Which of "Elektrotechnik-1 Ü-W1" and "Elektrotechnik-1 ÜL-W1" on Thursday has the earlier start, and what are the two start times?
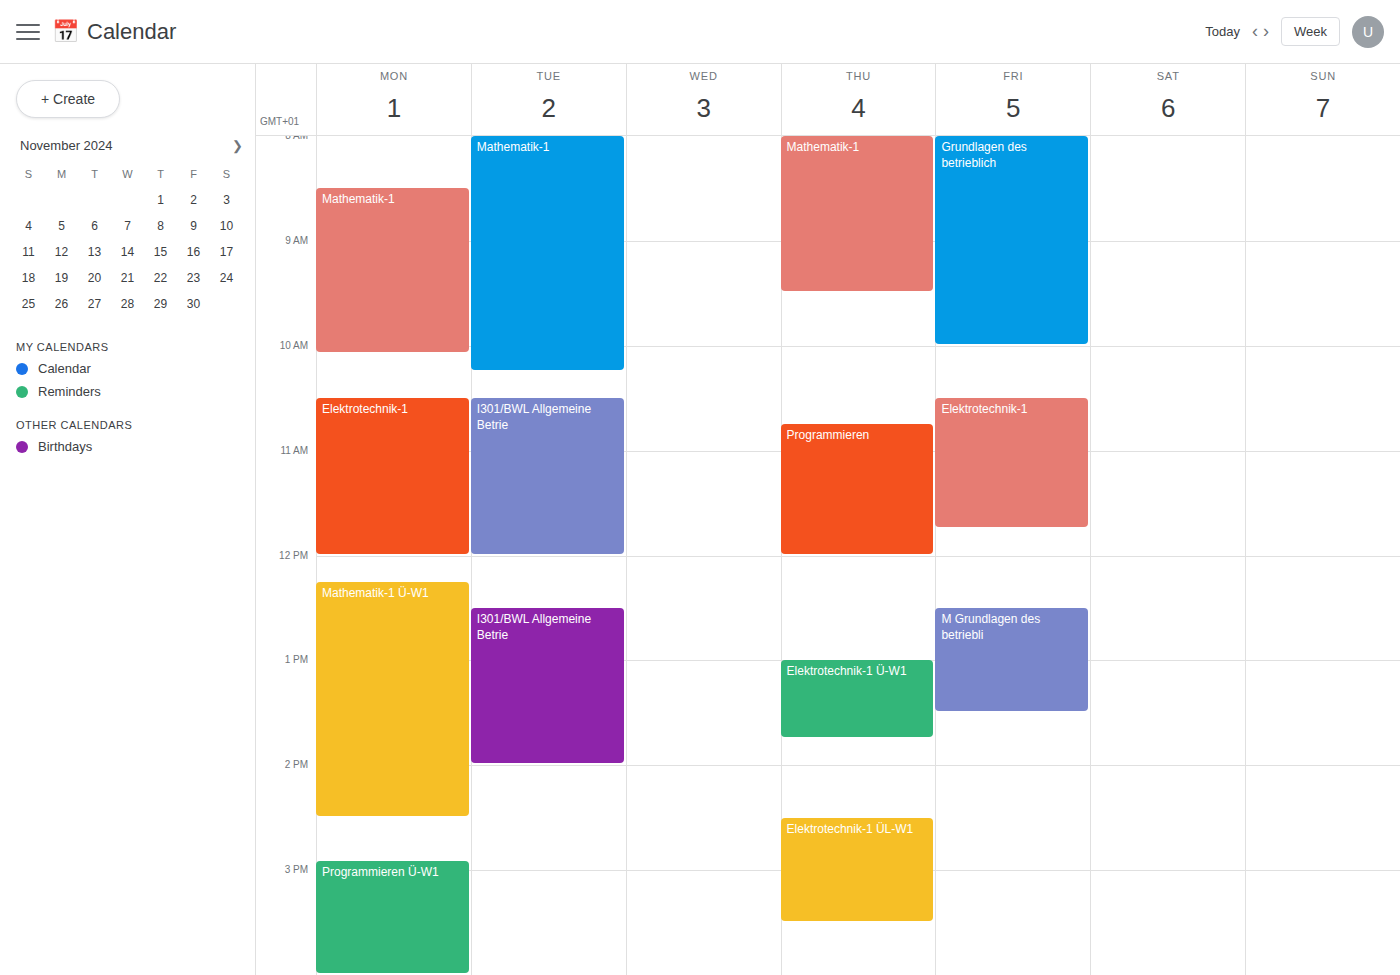
"Elektrotechnik-1 Ü-W1" 1:00 PM; "Elektrotechnik-1 ÜL-W1" 2:30 PM.